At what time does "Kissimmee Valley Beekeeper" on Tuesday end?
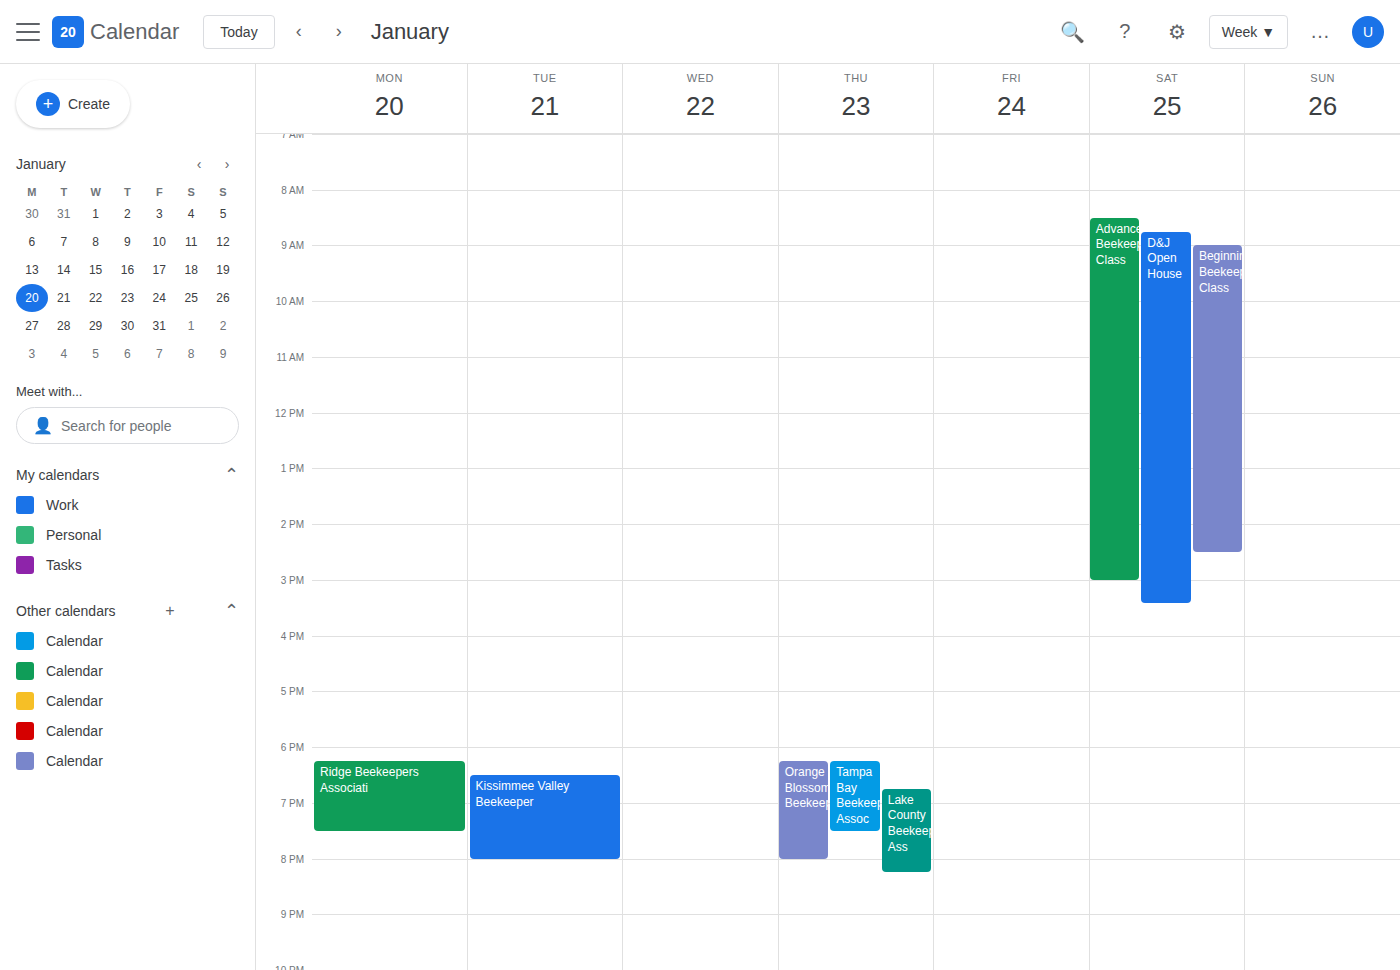
8:00 PM